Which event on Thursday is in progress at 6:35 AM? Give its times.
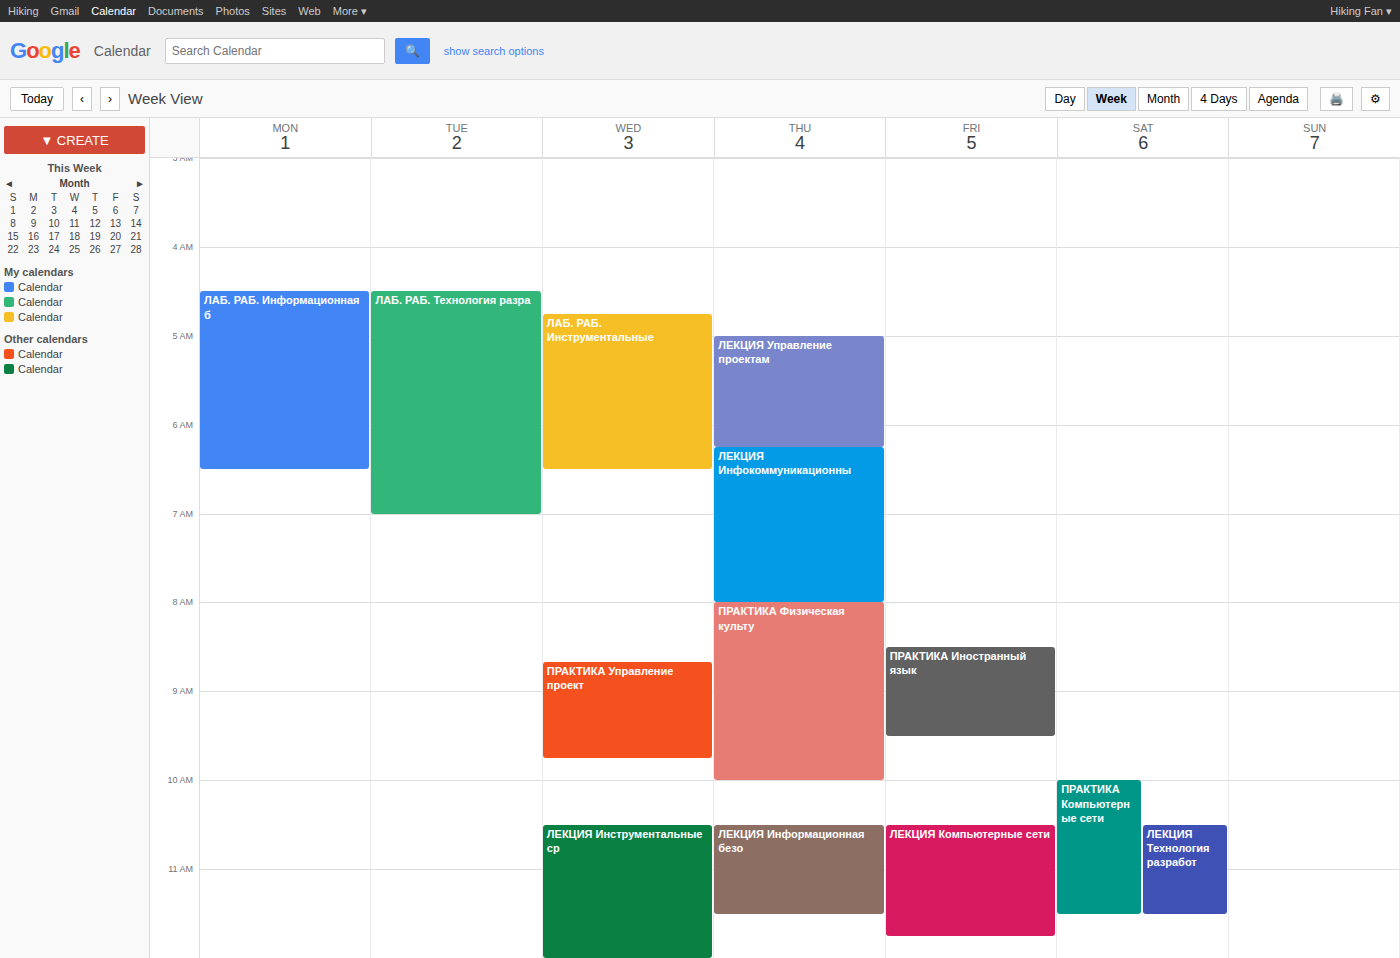
"ЛЕКЦИЯ Инфокоммуникационны", 6:15 AM to 8:00 AM